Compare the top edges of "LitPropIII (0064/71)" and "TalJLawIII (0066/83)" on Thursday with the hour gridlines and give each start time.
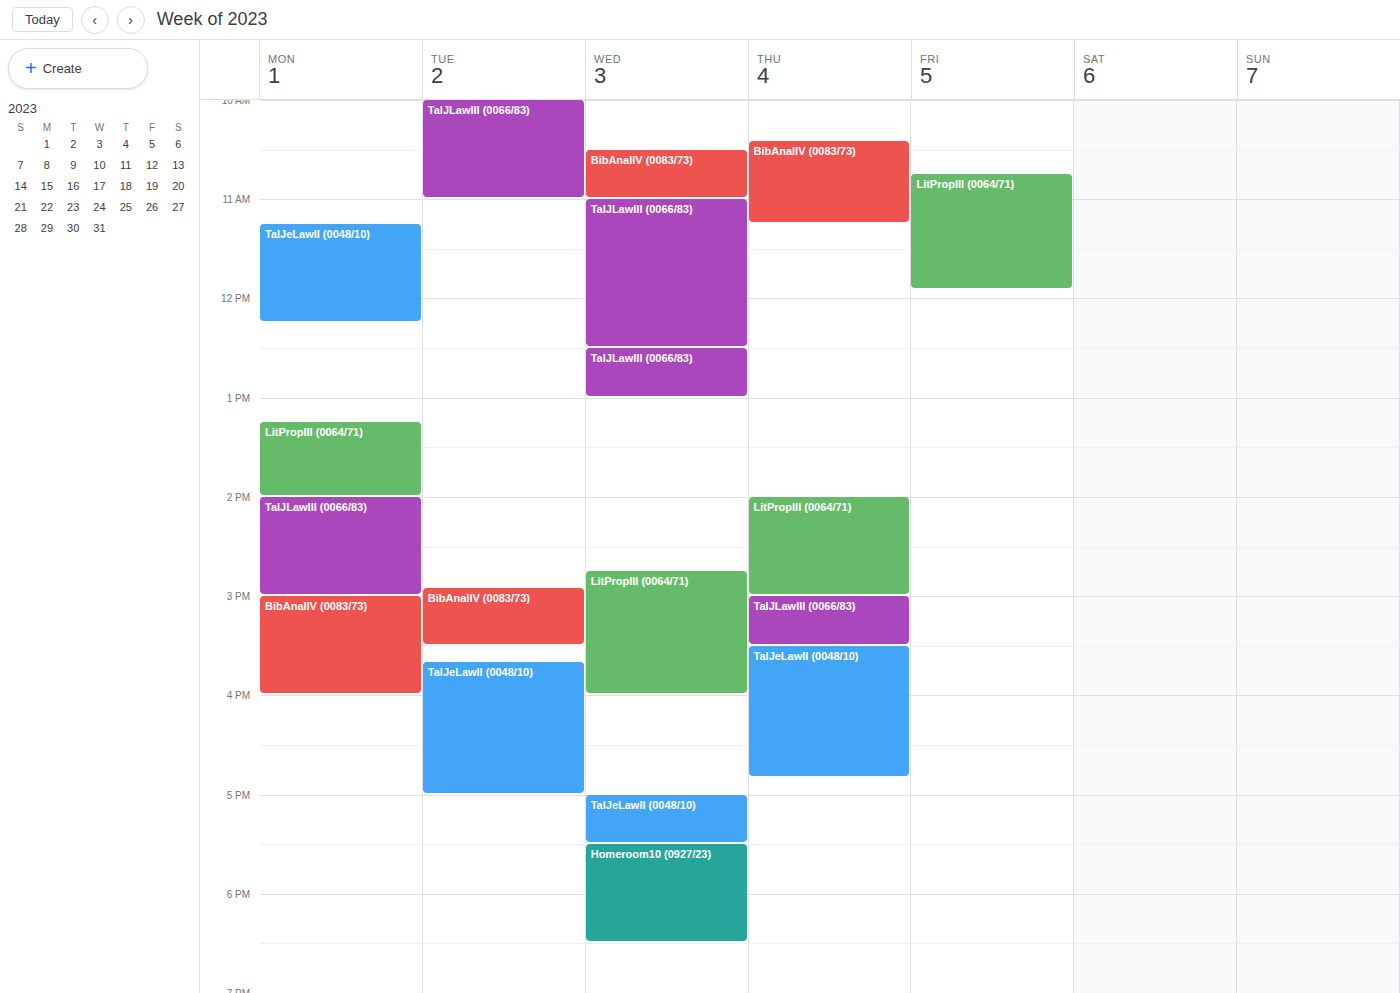
"LitPropIII (0064/71)": 2:00 PM, exactly on the 2 PM line. "TalJLawIII (0066/83)": 3:00 PM, exactly on the 3 PM line.